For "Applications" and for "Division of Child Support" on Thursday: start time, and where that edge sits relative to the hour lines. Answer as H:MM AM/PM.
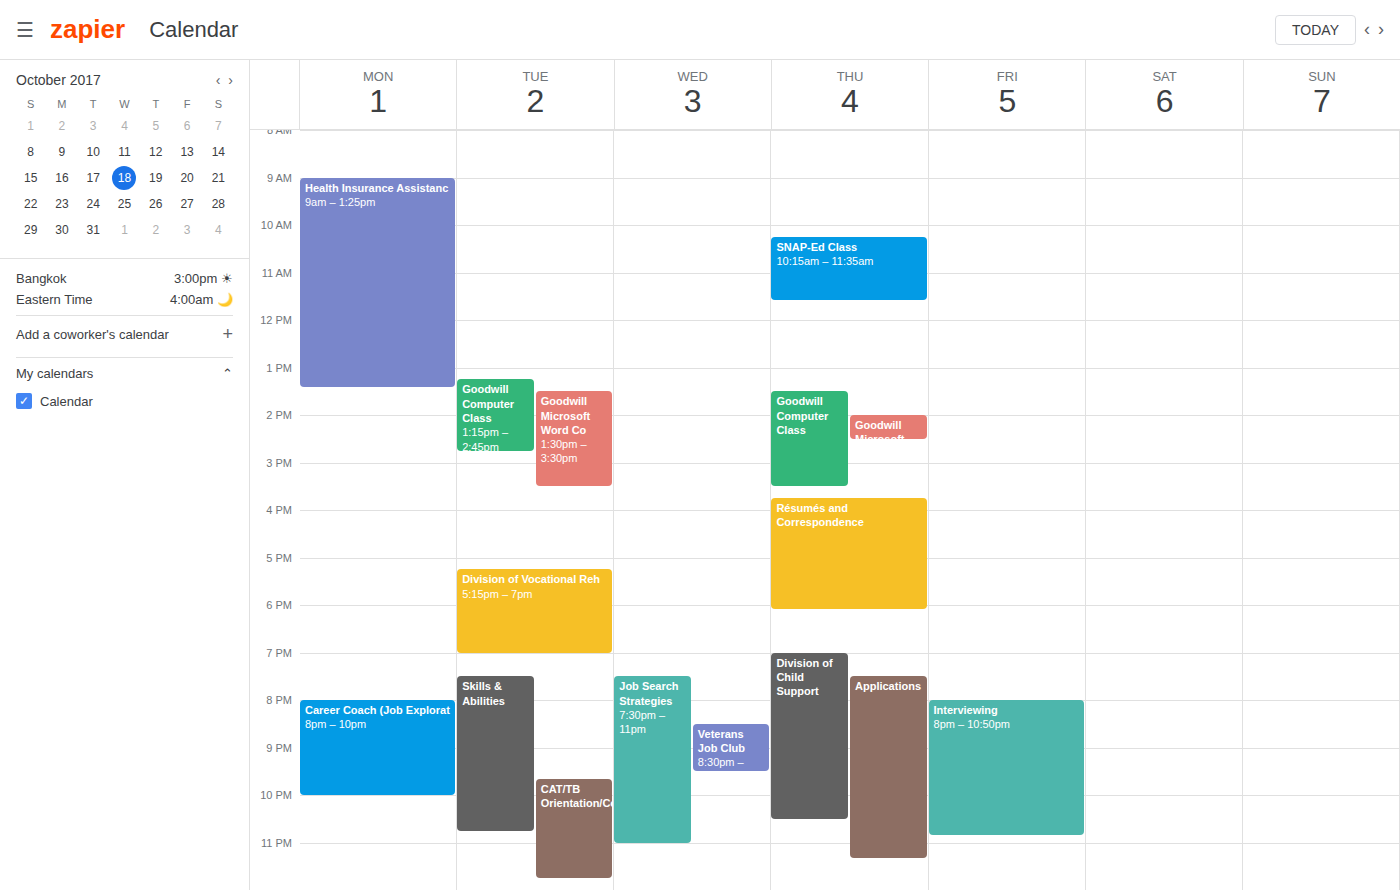
"Applications": 7:30 PM, halfway between the 7 PM and 8 PM lines. "Division of Child Support": 7:00 PM, exactly on the 7 PM line.